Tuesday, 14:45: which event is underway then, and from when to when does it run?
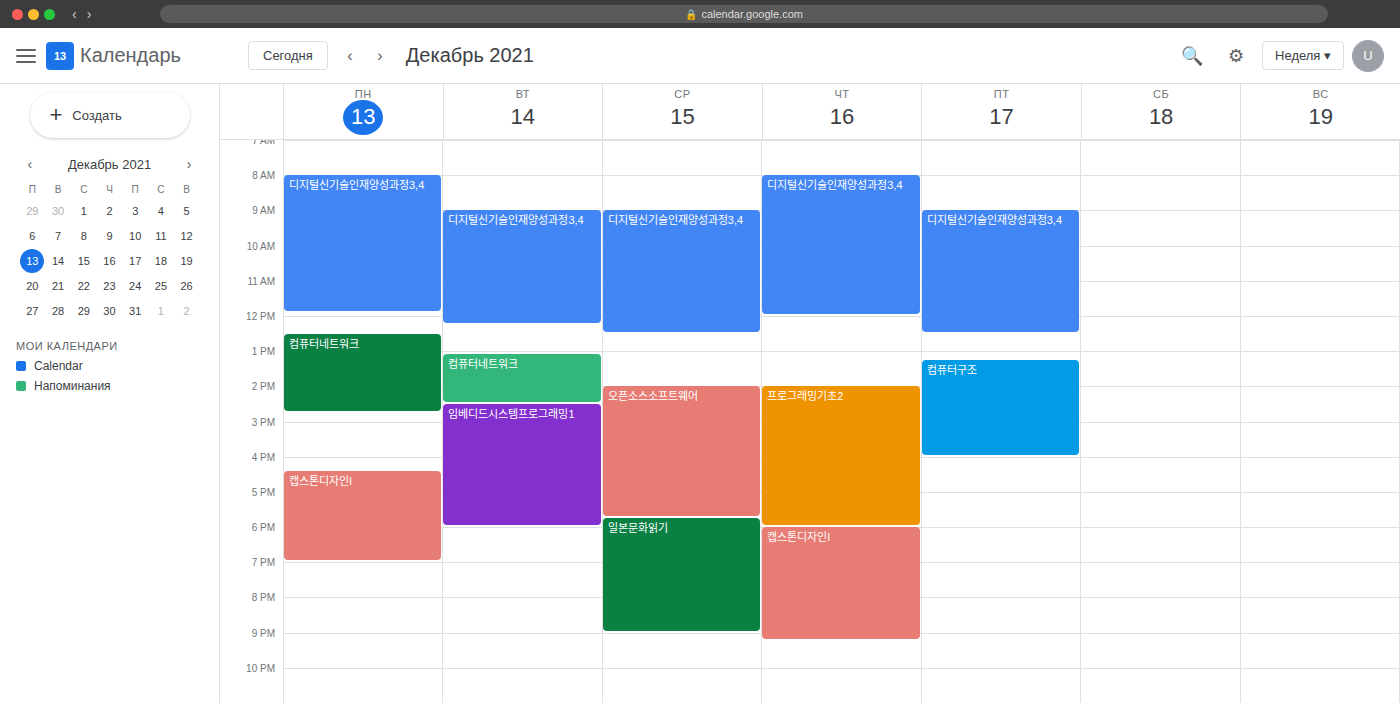
"임베디드시스템프로그래밍1", 14:30 to 18:00